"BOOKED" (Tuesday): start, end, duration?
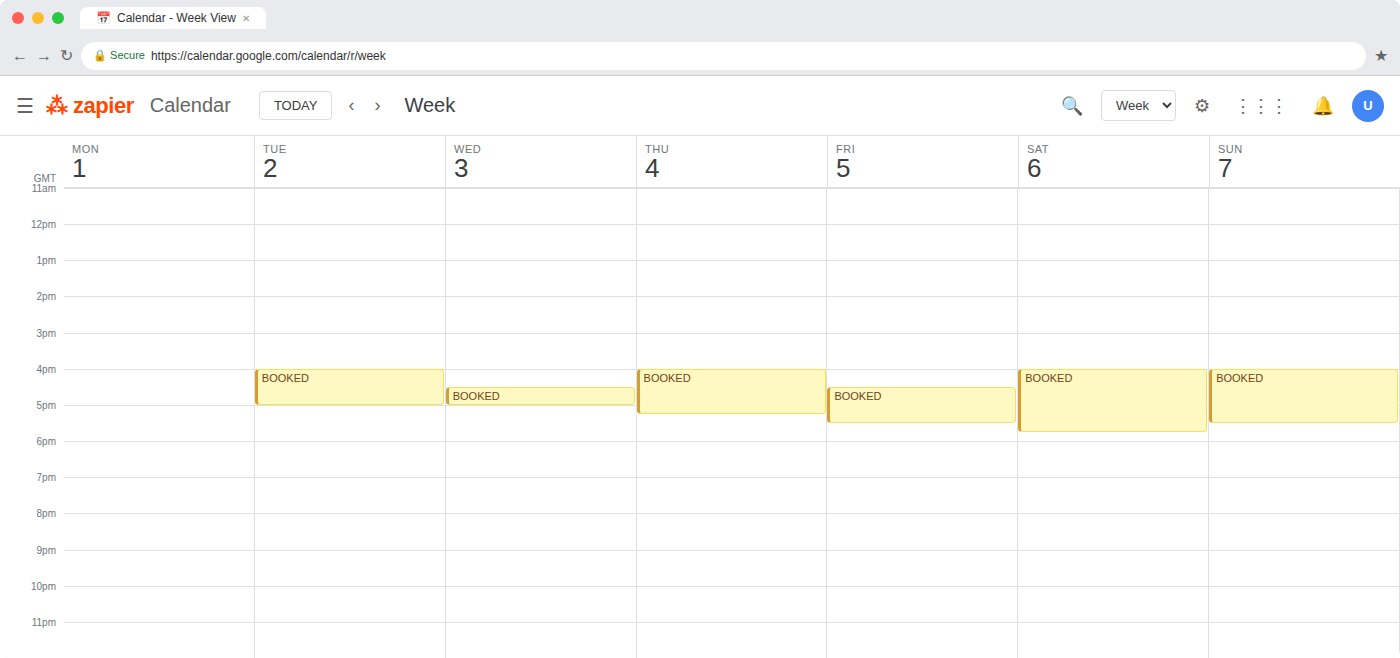
4:00 PM to 5:00 PM, 1 hour